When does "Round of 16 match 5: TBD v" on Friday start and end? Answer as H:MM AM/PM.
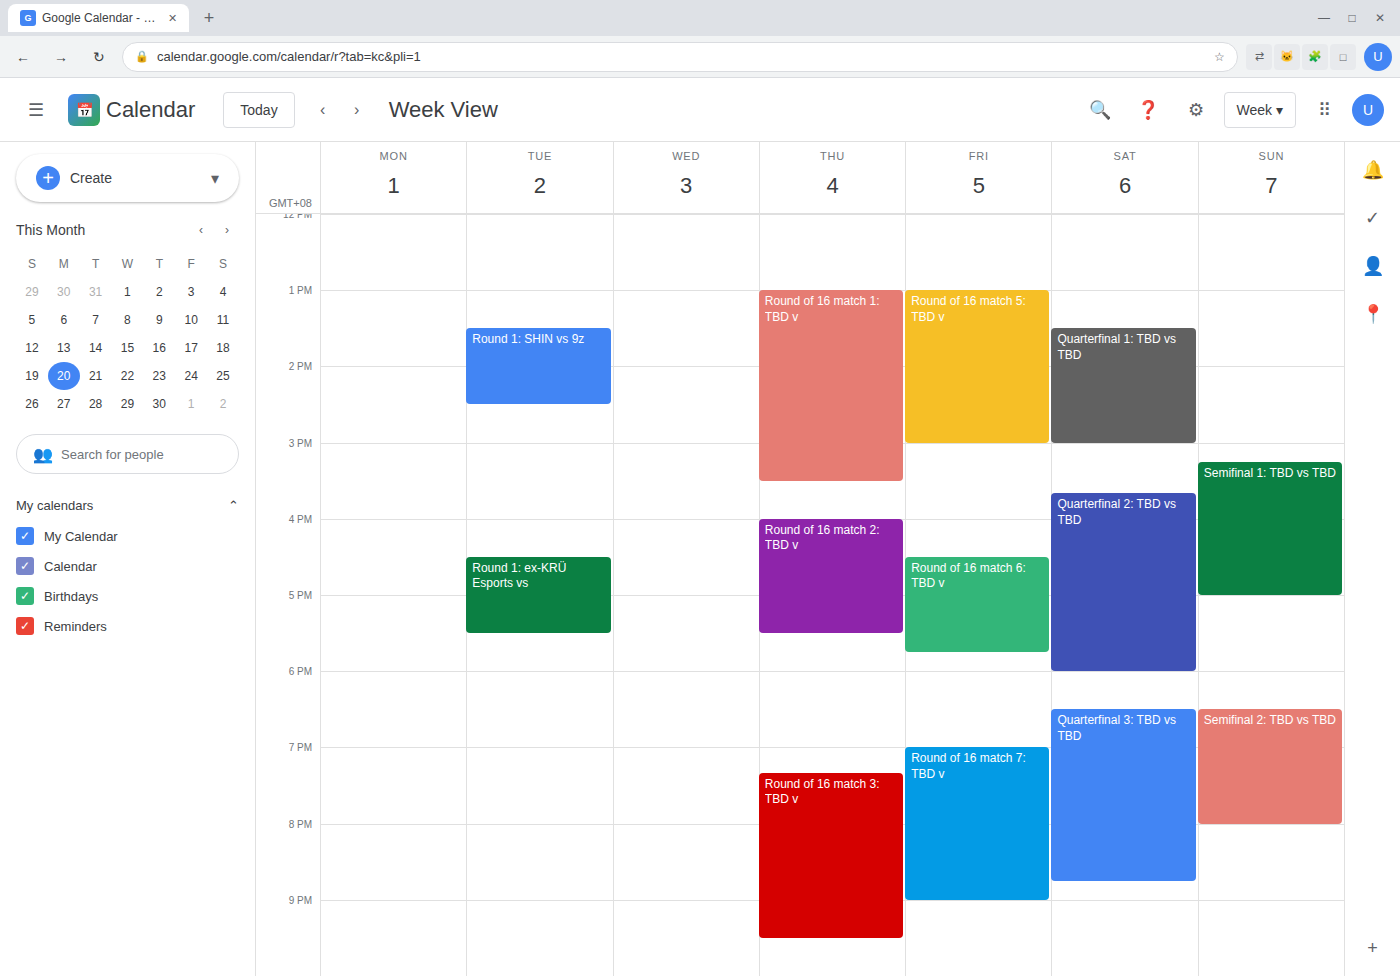
1:00 PM to 3:00 PM